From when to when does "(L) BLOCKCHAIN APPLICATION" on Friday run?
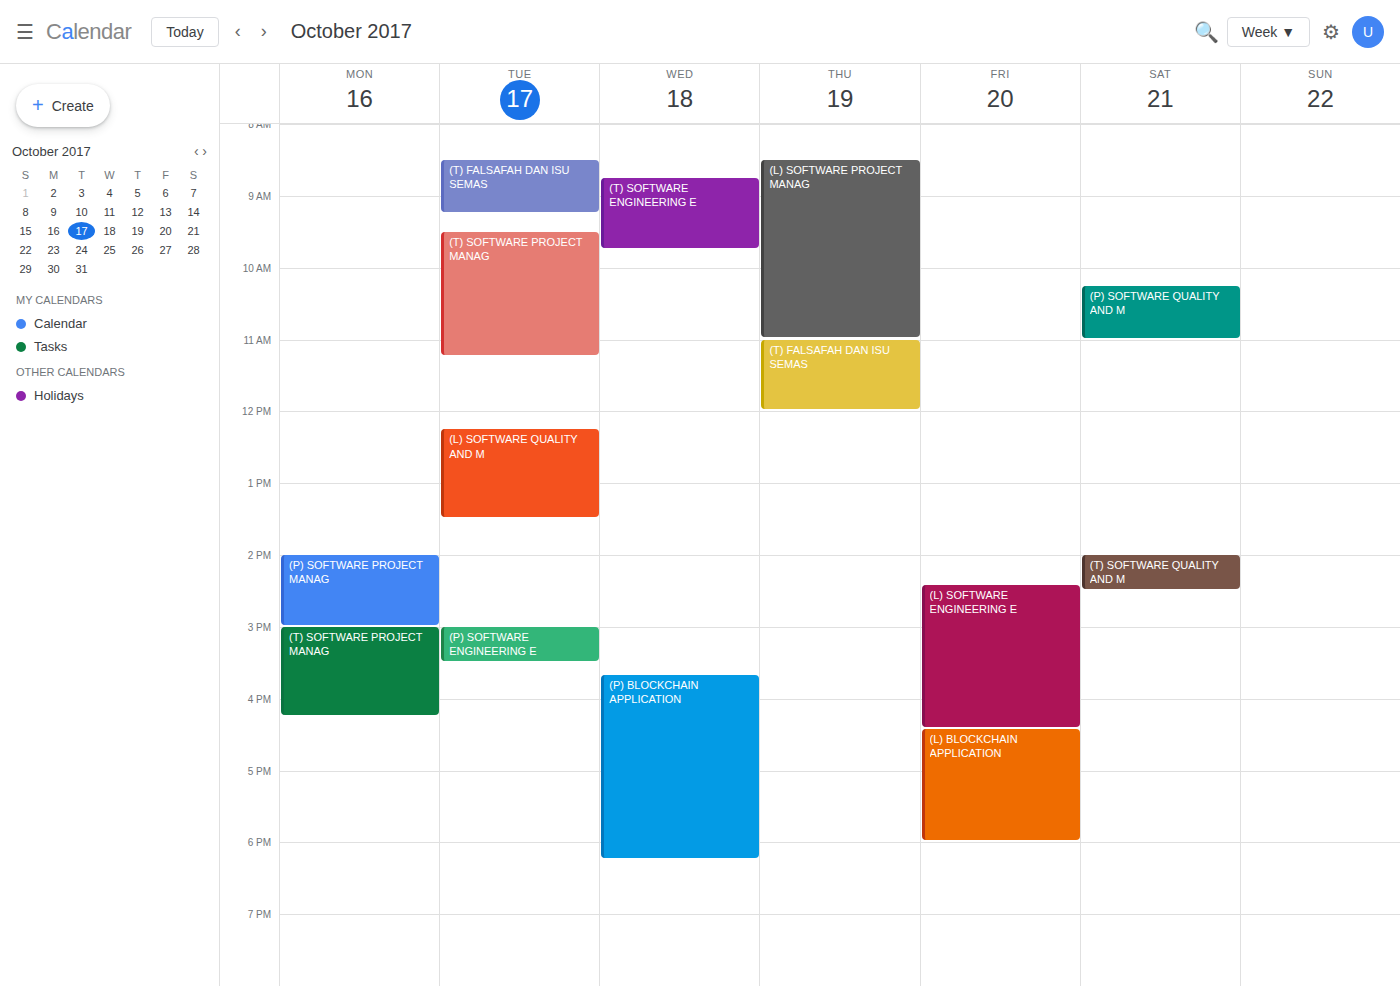
4:25 PM to 6:00 PM